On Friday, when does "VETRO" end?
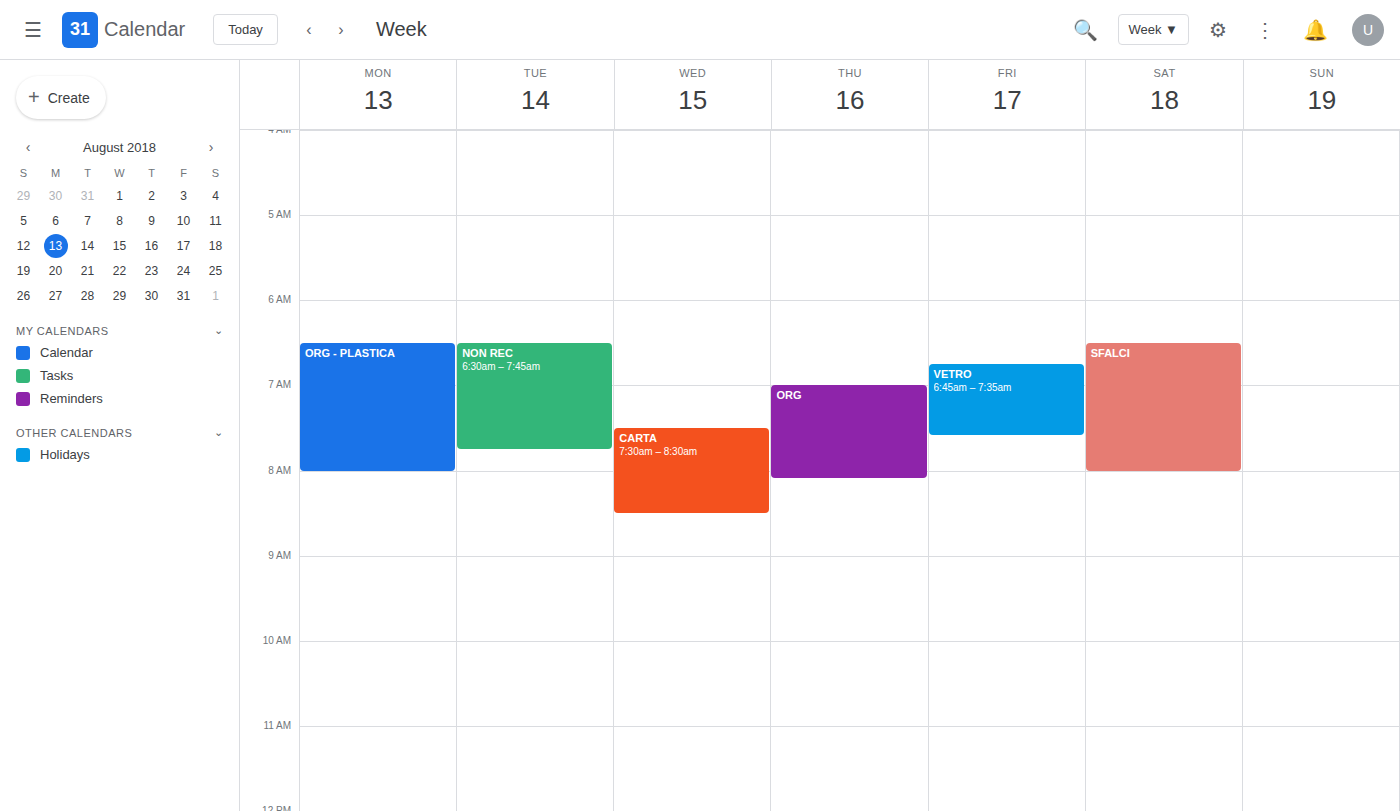
7:35 AM